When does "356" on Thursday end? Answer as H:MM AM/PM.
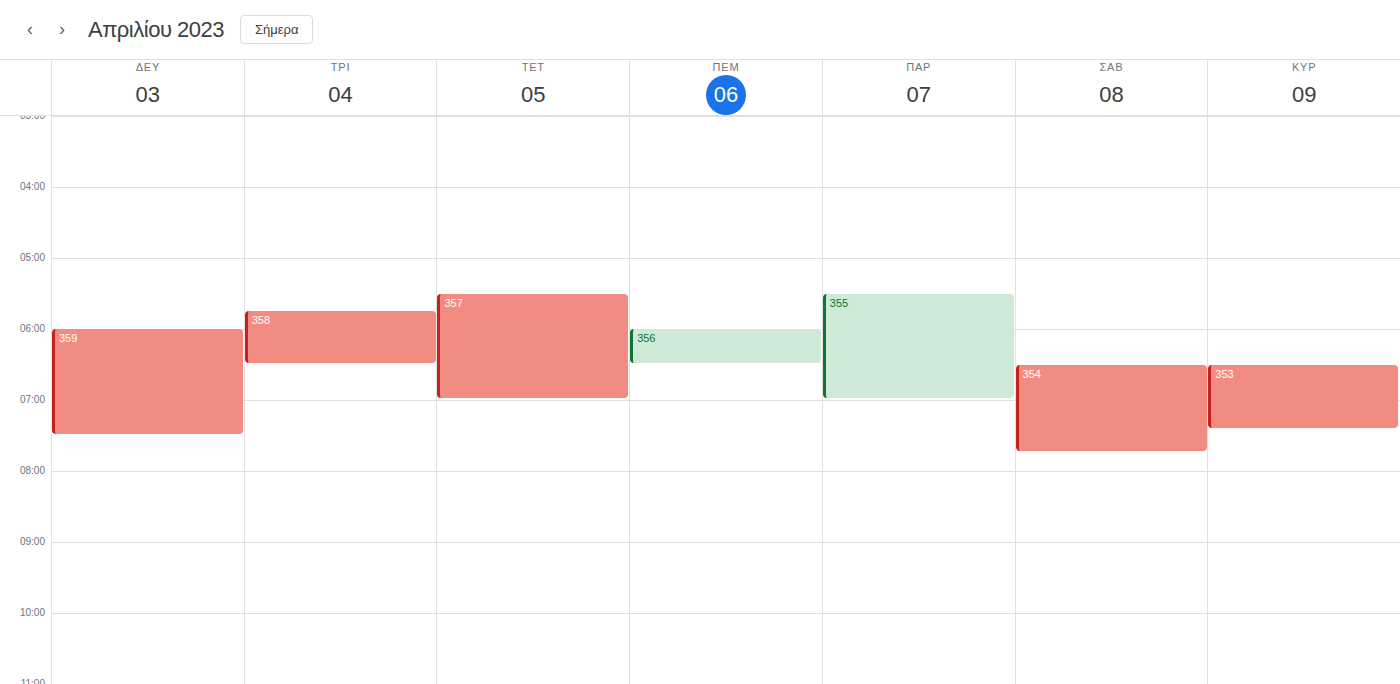
6:30 AM